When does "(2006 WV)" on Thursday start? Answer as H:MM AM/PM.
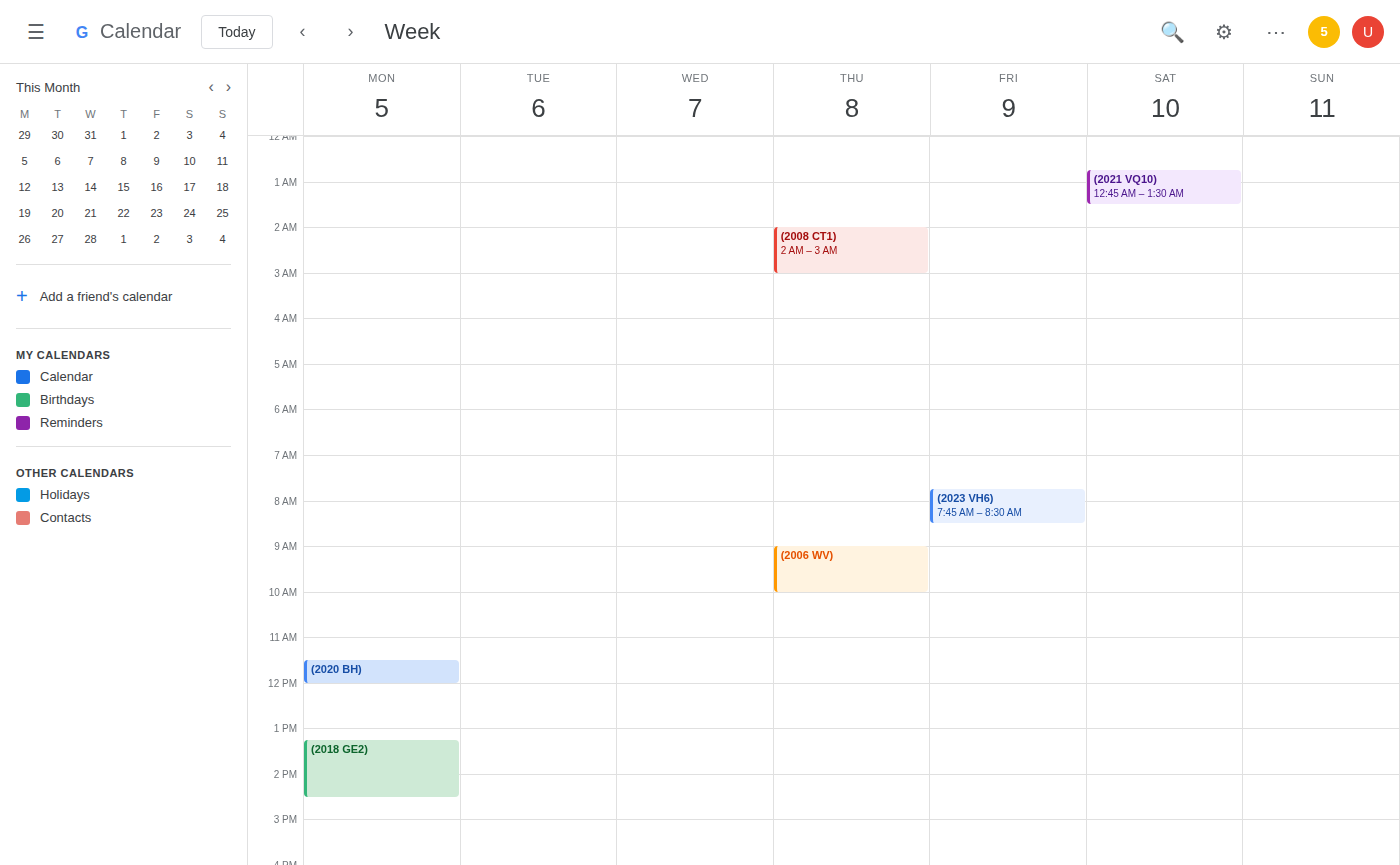
9:00 AM